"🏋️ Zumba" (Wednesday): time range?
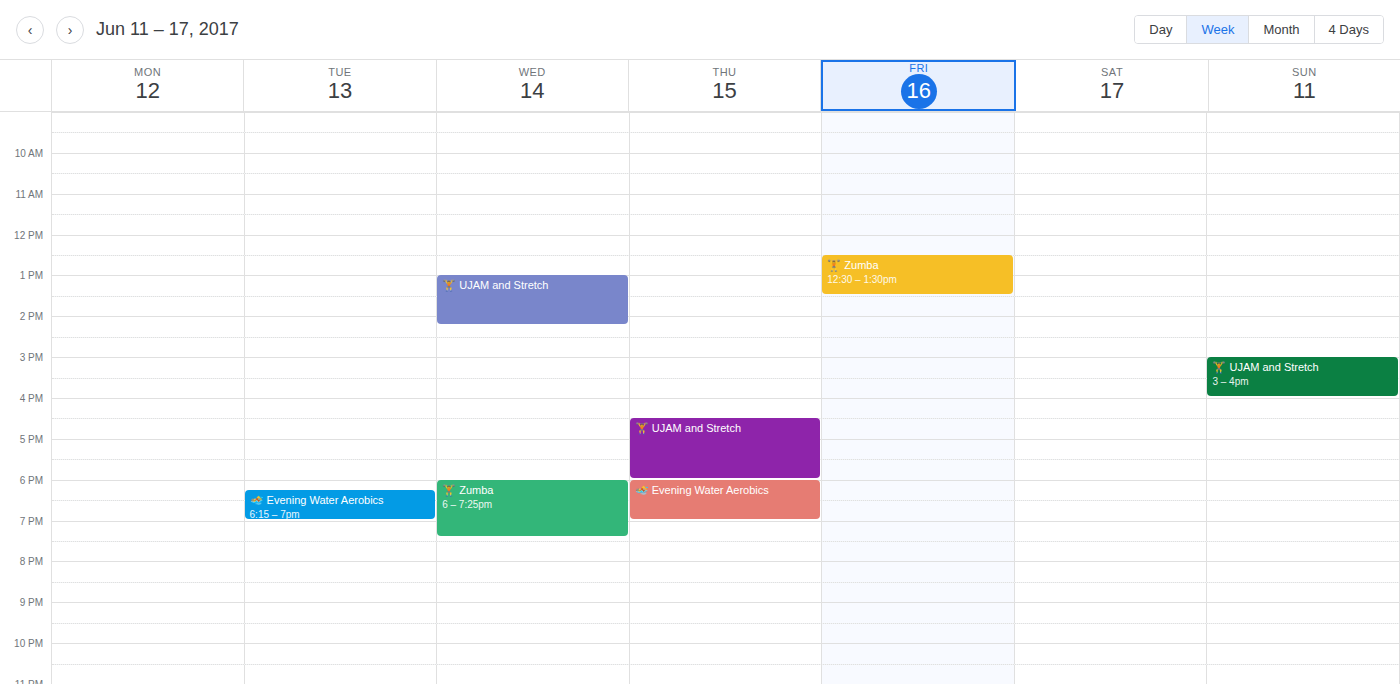
6:00 PM to 7:25 PM